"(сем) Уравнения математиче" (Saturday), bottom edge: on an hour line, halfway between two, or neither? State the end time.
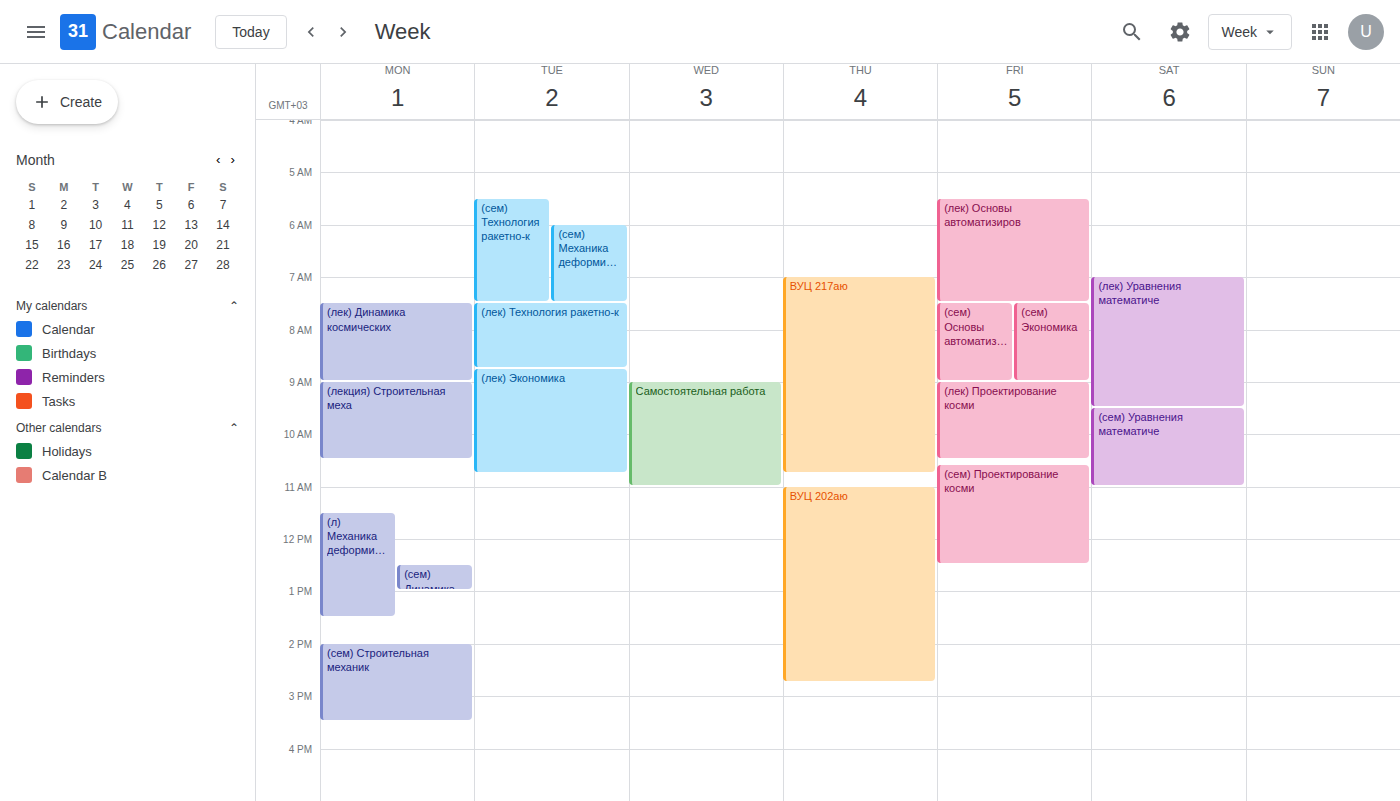
11:00 AM -- exactly on the 11 AM line.